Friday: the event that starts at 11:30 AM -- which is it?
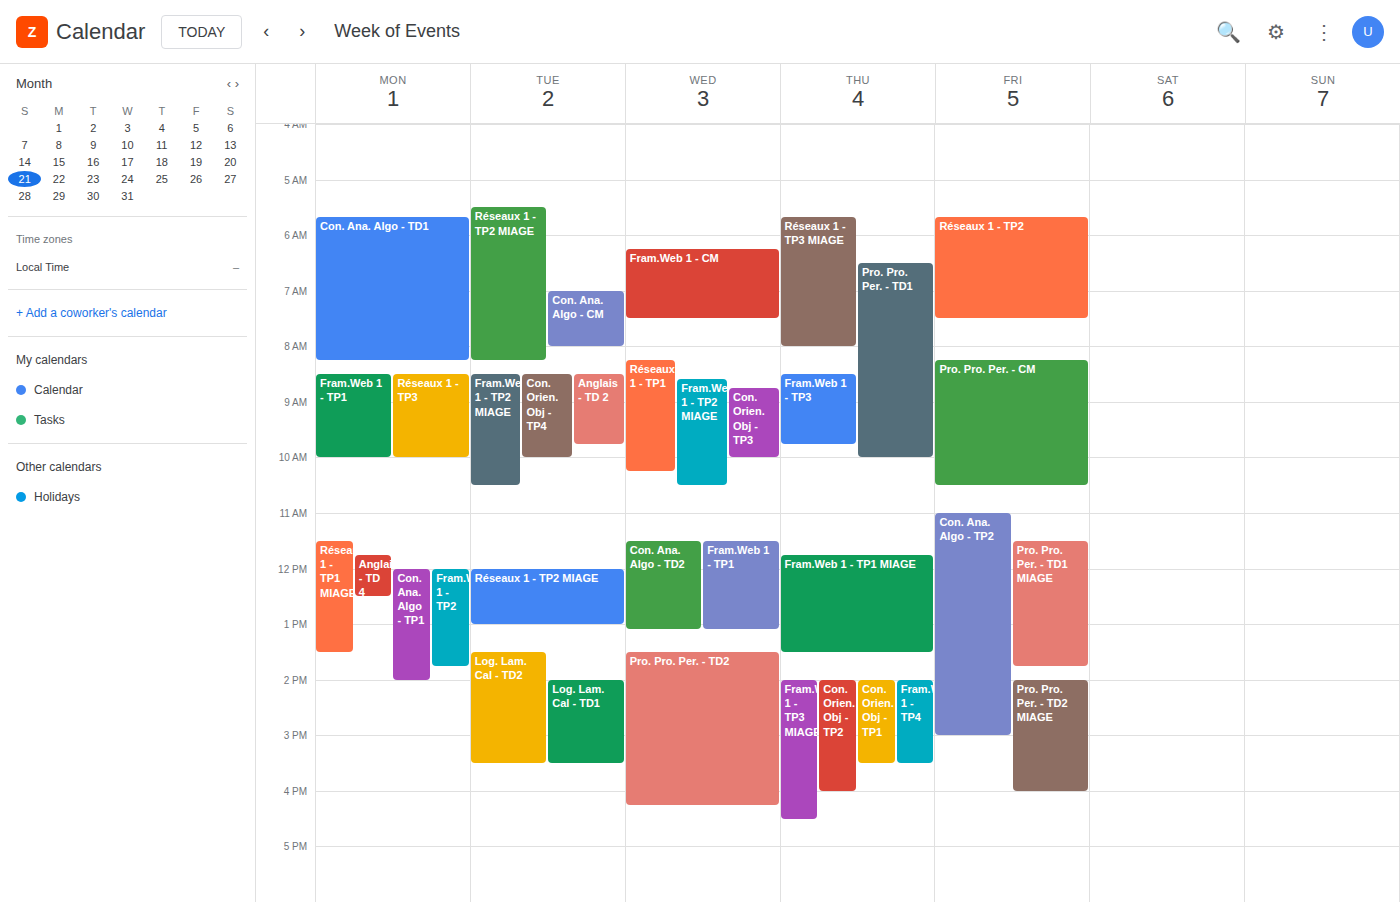
"Pro. Pro. Per. - TD1 MIAGE"